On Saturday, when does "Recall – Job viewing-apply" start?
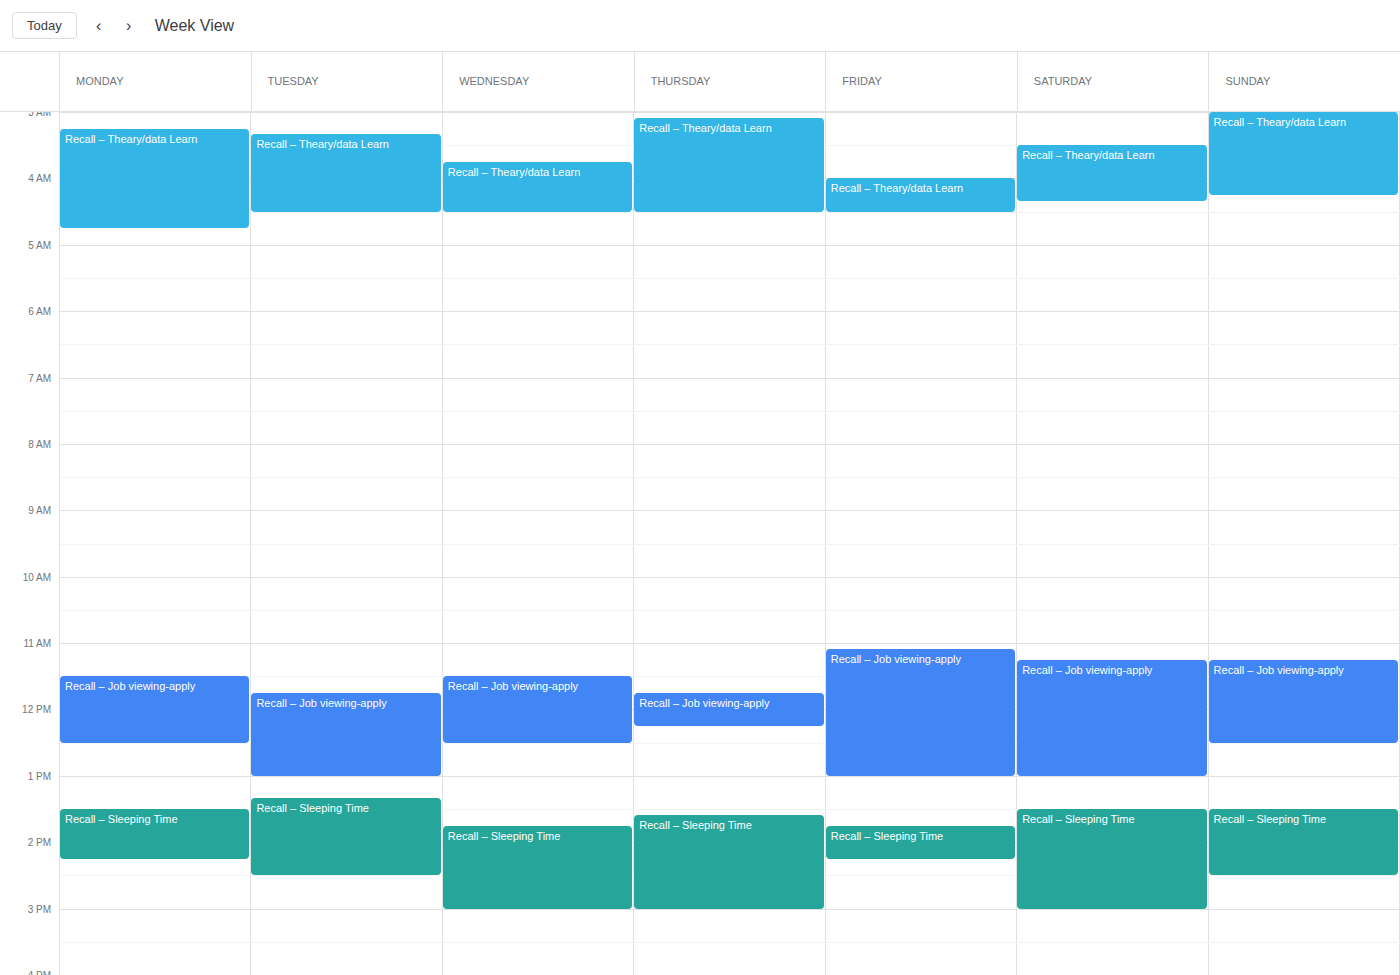
11:15